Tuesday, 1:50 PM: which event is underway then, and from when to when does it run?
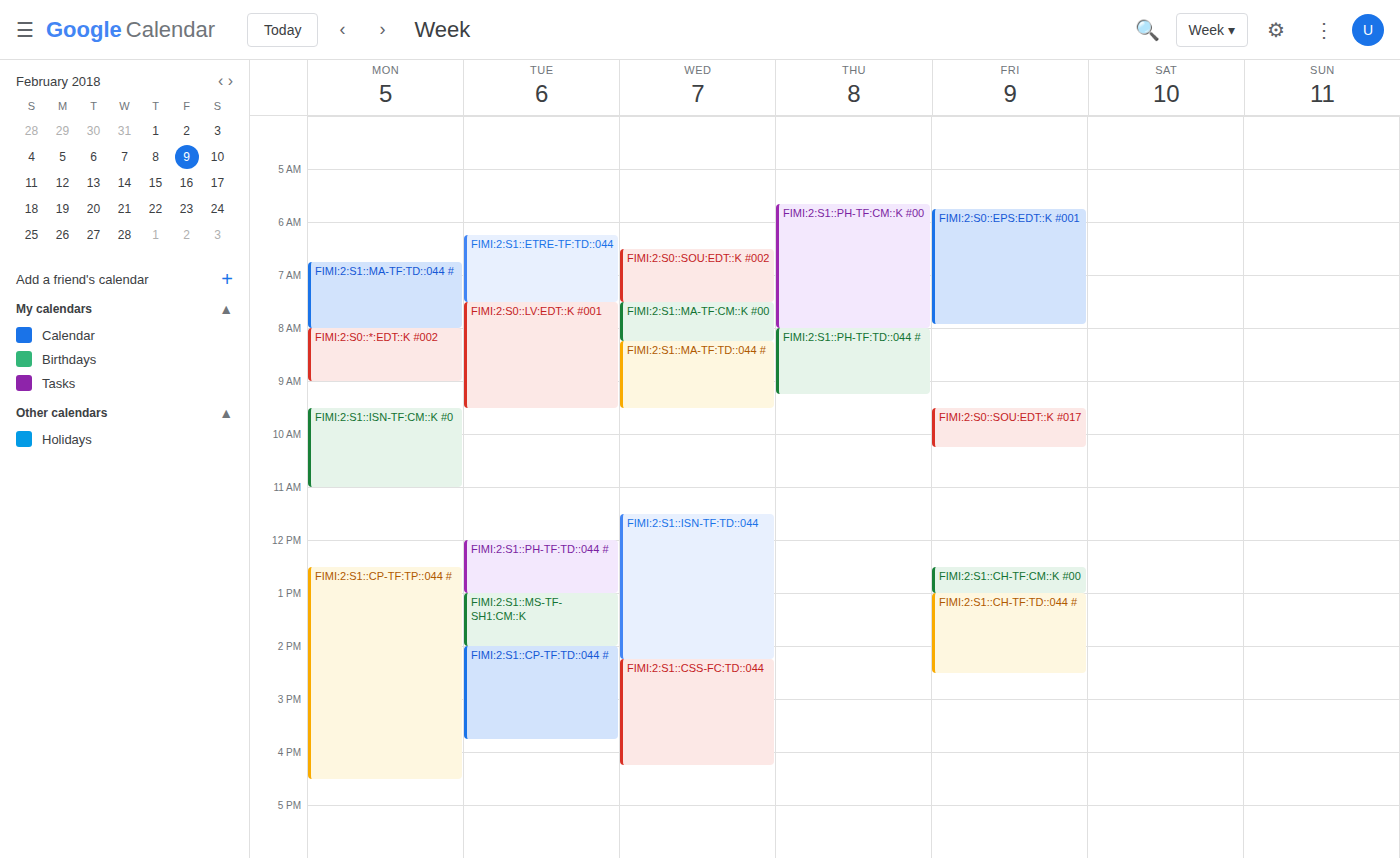
"FIMI:2:S1::MS-TF-SH1:CM::K", 1:00 PM to 2:00 PM